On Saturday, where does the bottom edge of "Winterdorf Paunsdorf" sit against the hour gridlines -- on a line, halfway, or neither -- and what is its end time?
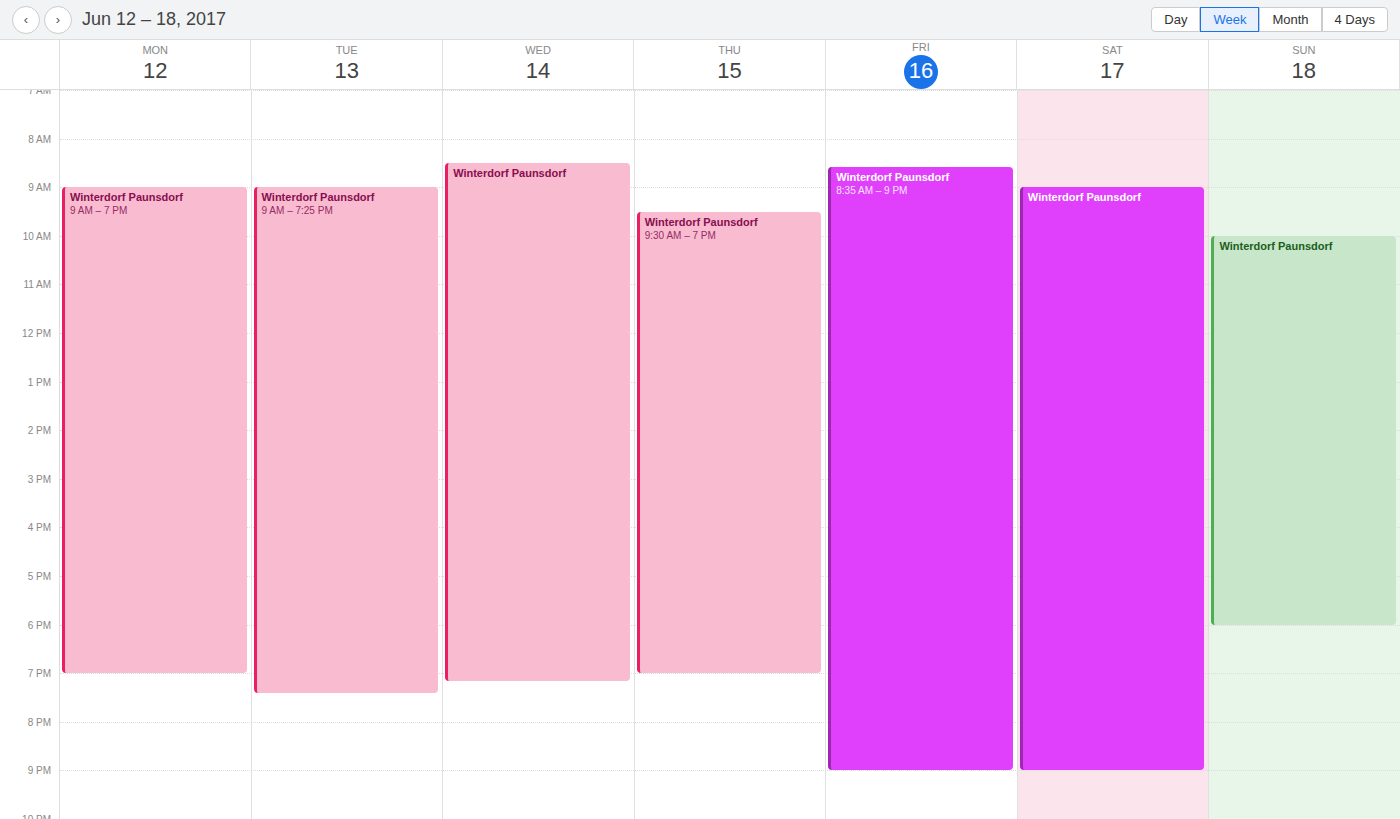
9:00 PM -- exactly on the 9 PM line.